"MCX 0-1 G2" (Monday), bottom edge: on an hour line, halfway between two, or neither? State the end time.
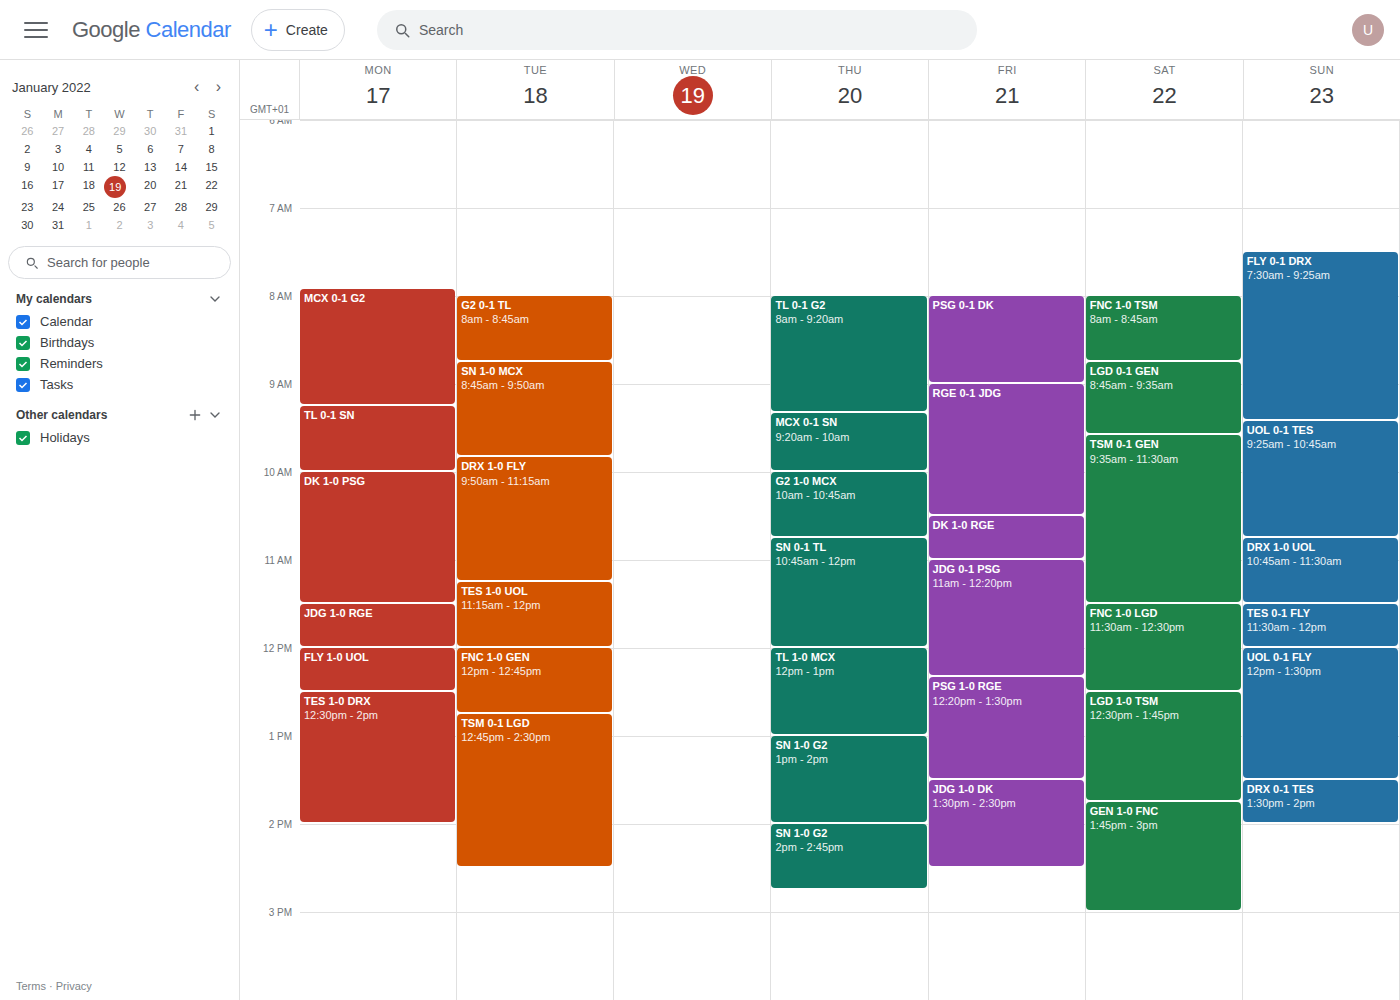
9:15 AM -- neither: a quarter of the way from the 9 AM line to the 10 AM line.